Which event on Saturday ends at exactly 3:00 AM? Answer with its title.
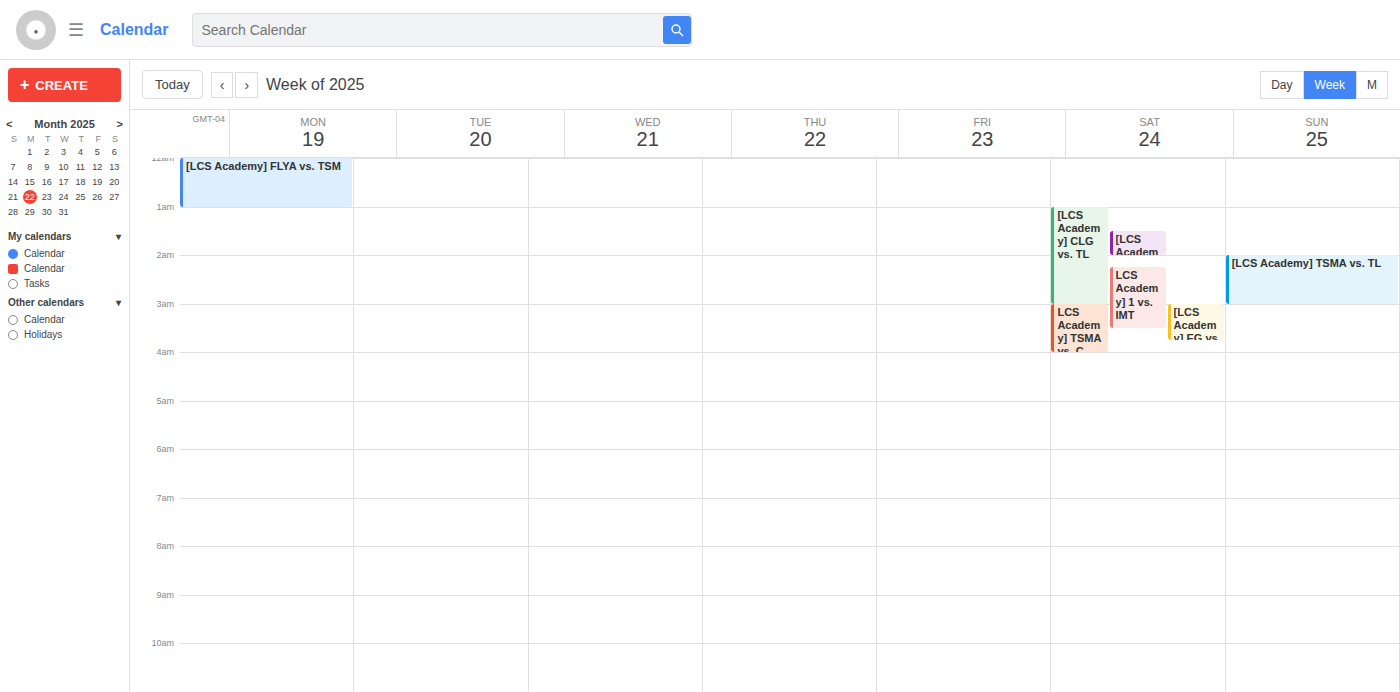
"[LCS Academy] CLG vs. TL"